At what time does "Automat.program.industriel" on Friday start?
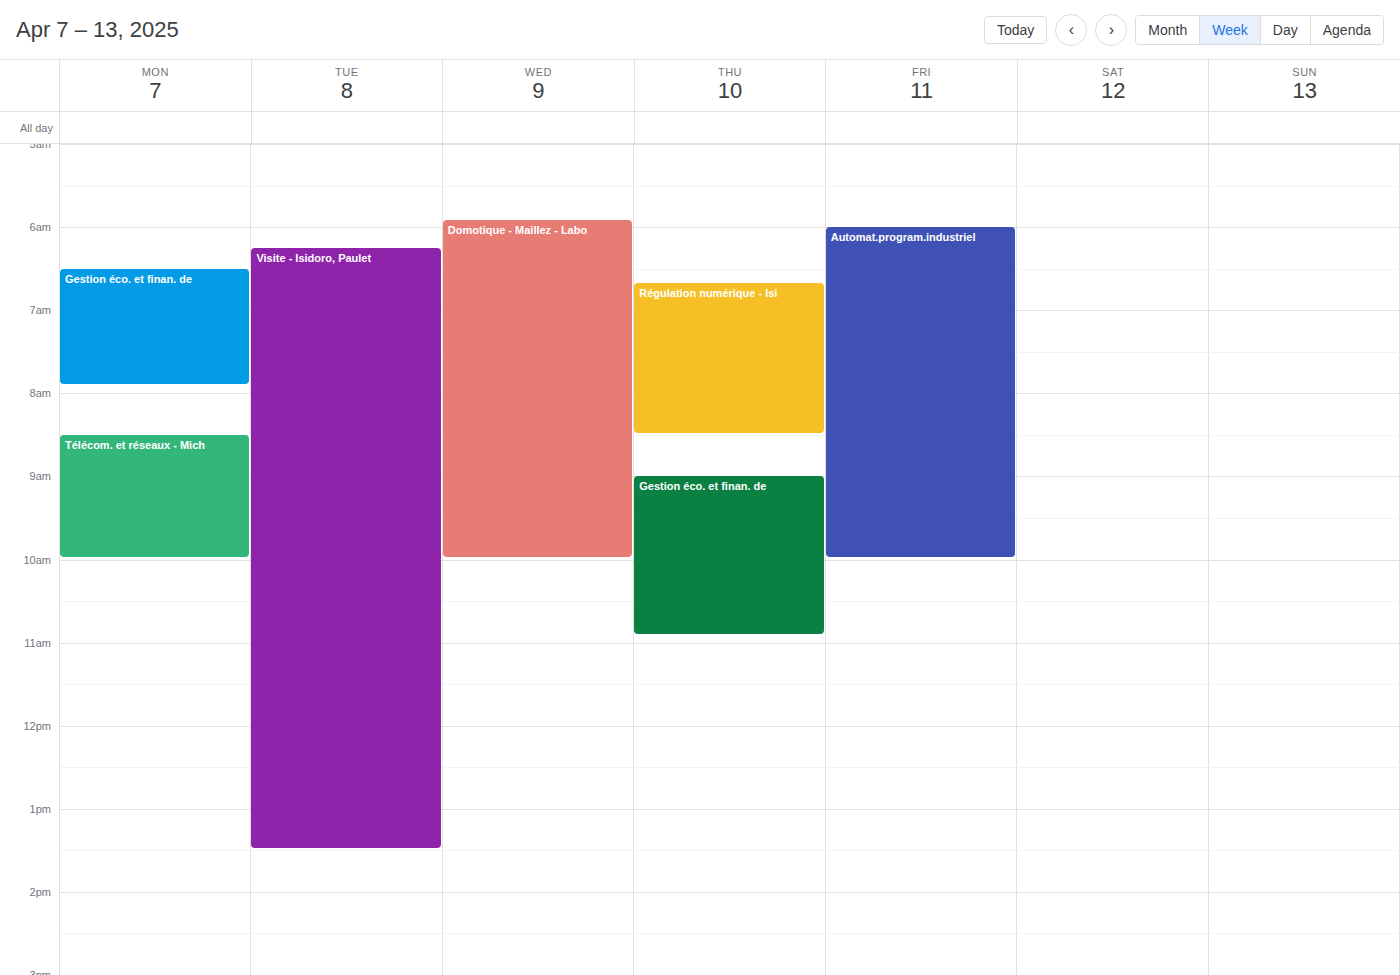
6:00 AM